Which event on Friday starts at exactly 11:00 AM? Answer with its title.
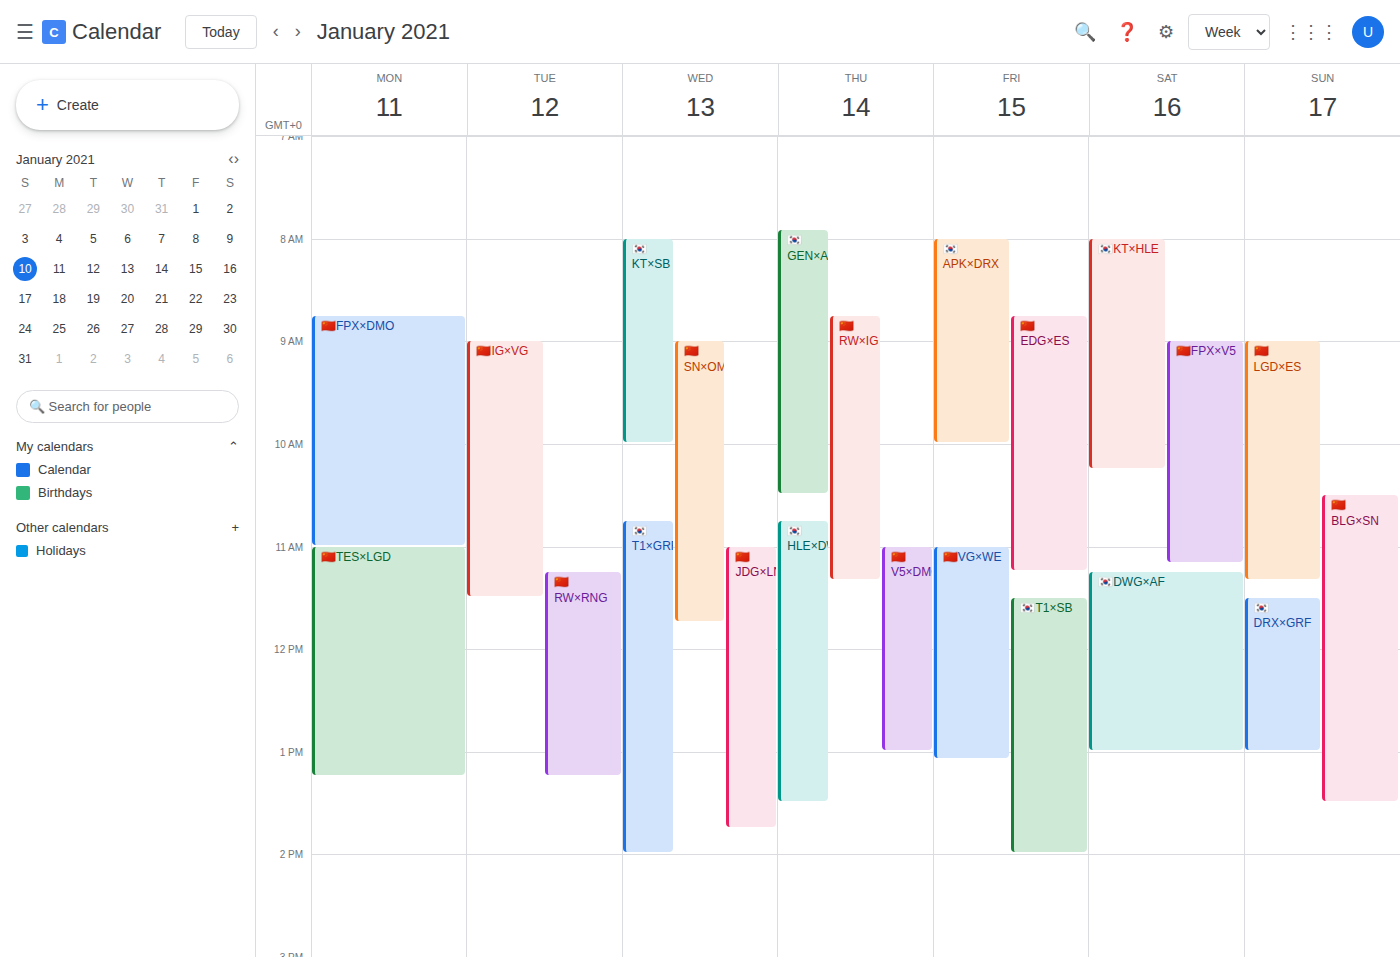
"🇨🇳VG×WE"